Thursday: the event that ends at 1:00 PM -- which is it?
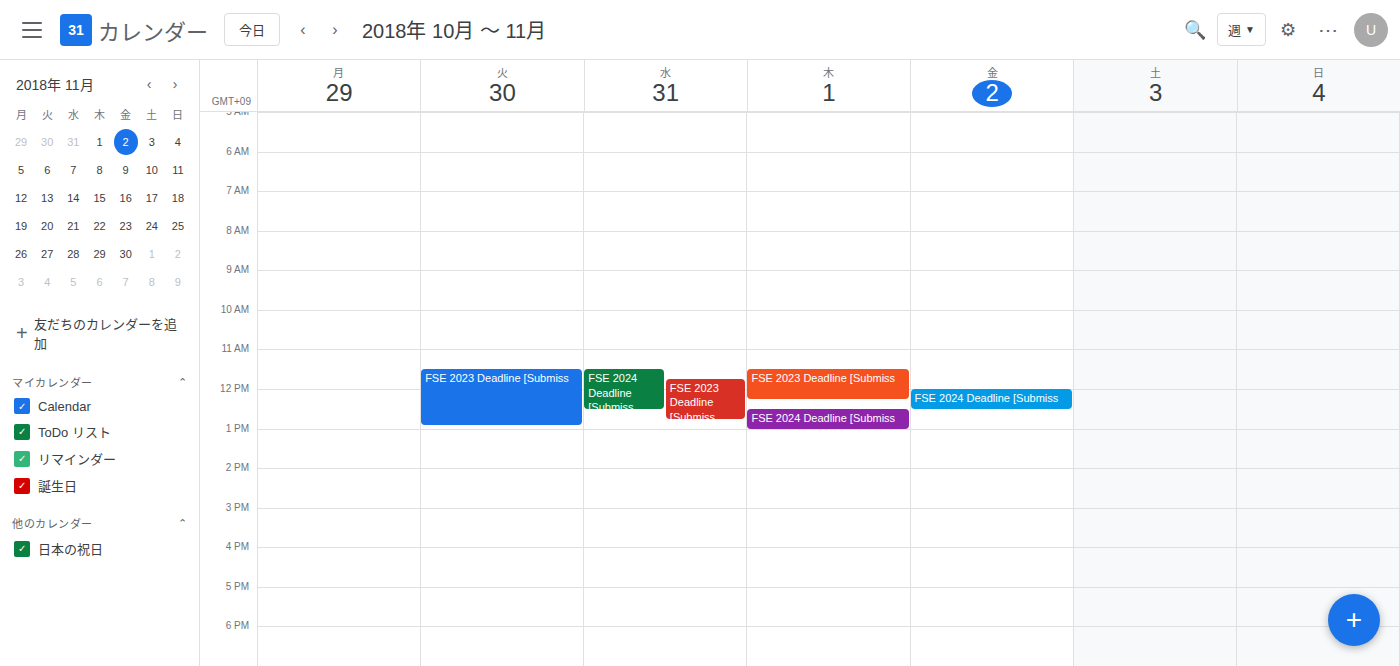
"FSE 2024 Deadline [Submiss"